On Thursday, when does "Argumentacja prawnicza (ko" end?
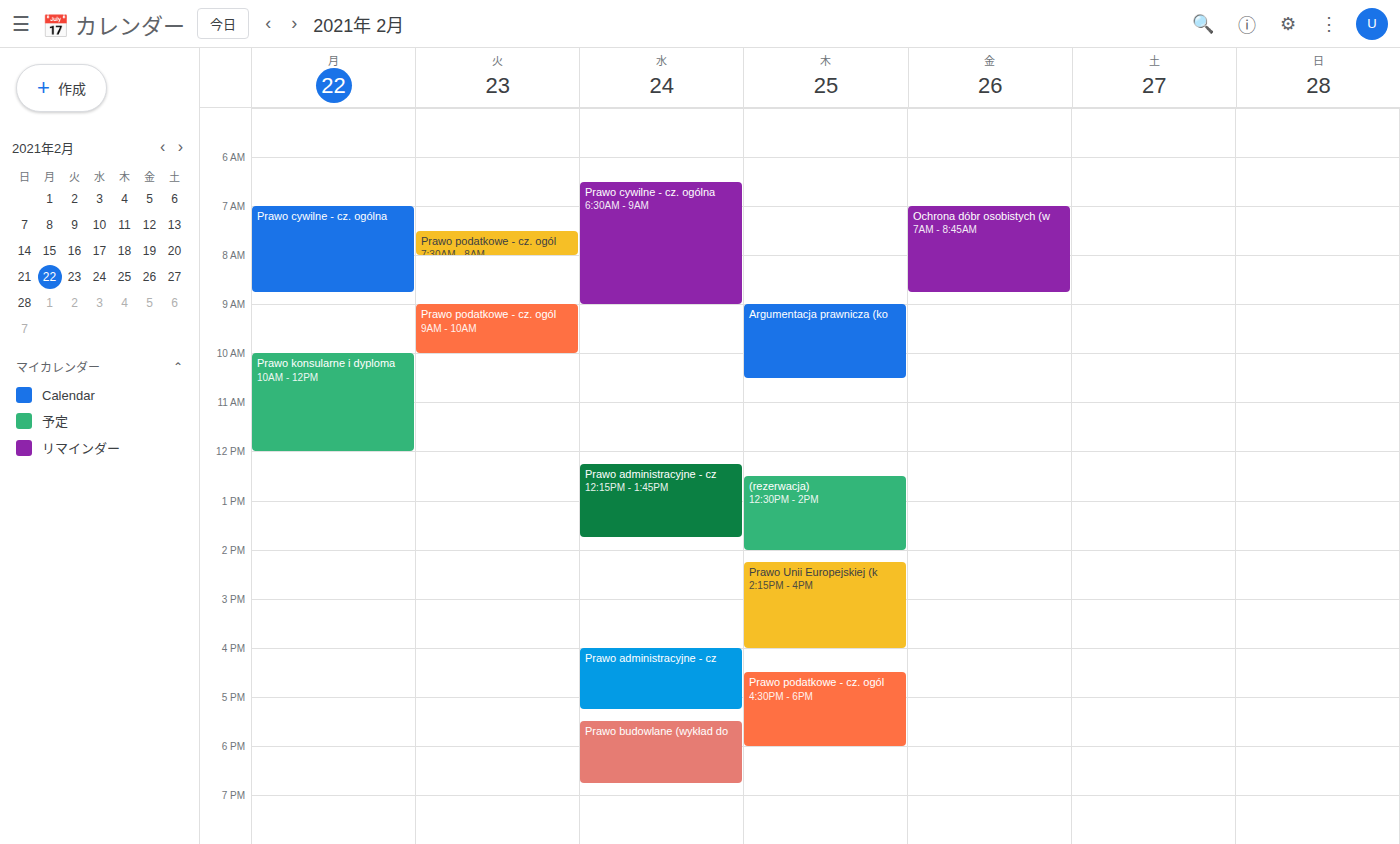
10:30